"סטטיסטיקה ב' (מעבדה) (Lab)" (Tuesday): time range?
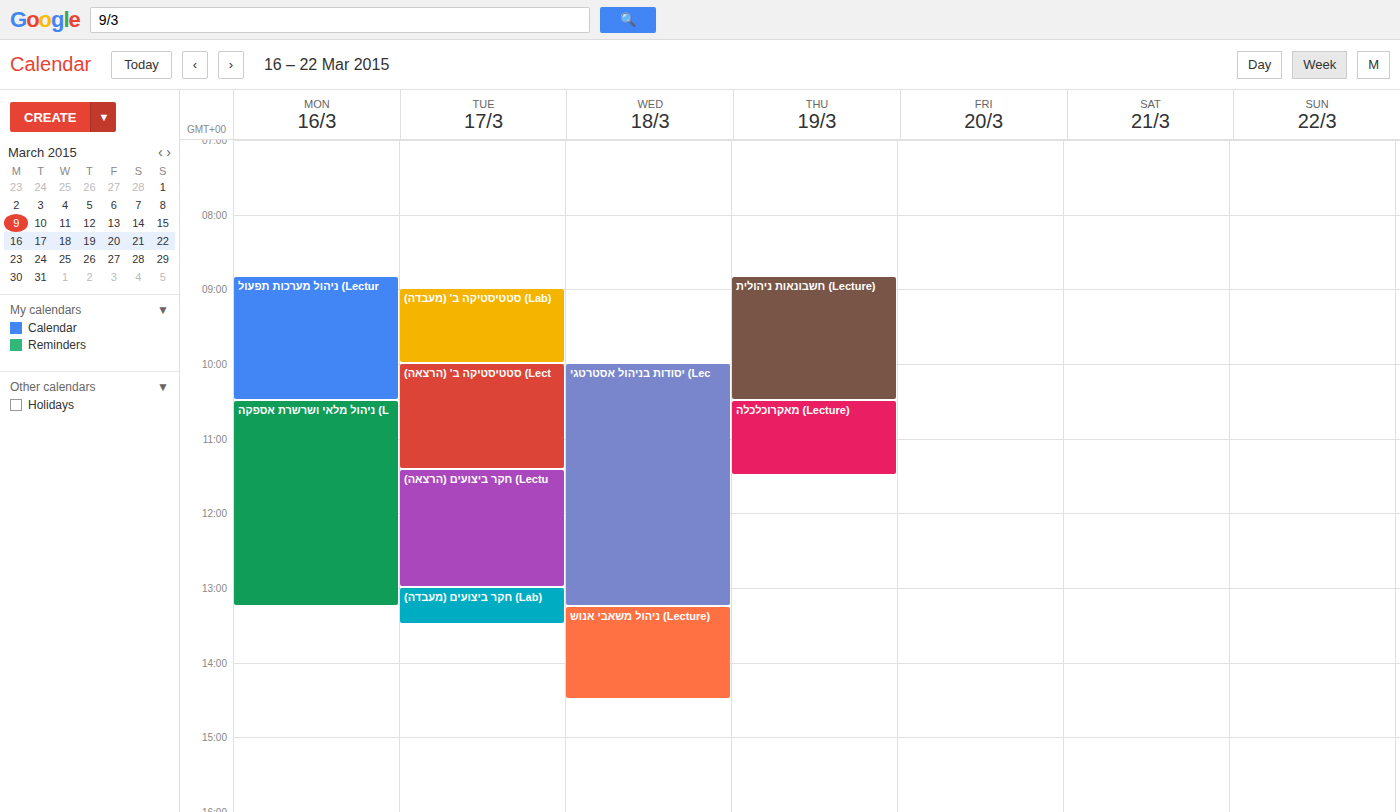
09:00 to 10:00